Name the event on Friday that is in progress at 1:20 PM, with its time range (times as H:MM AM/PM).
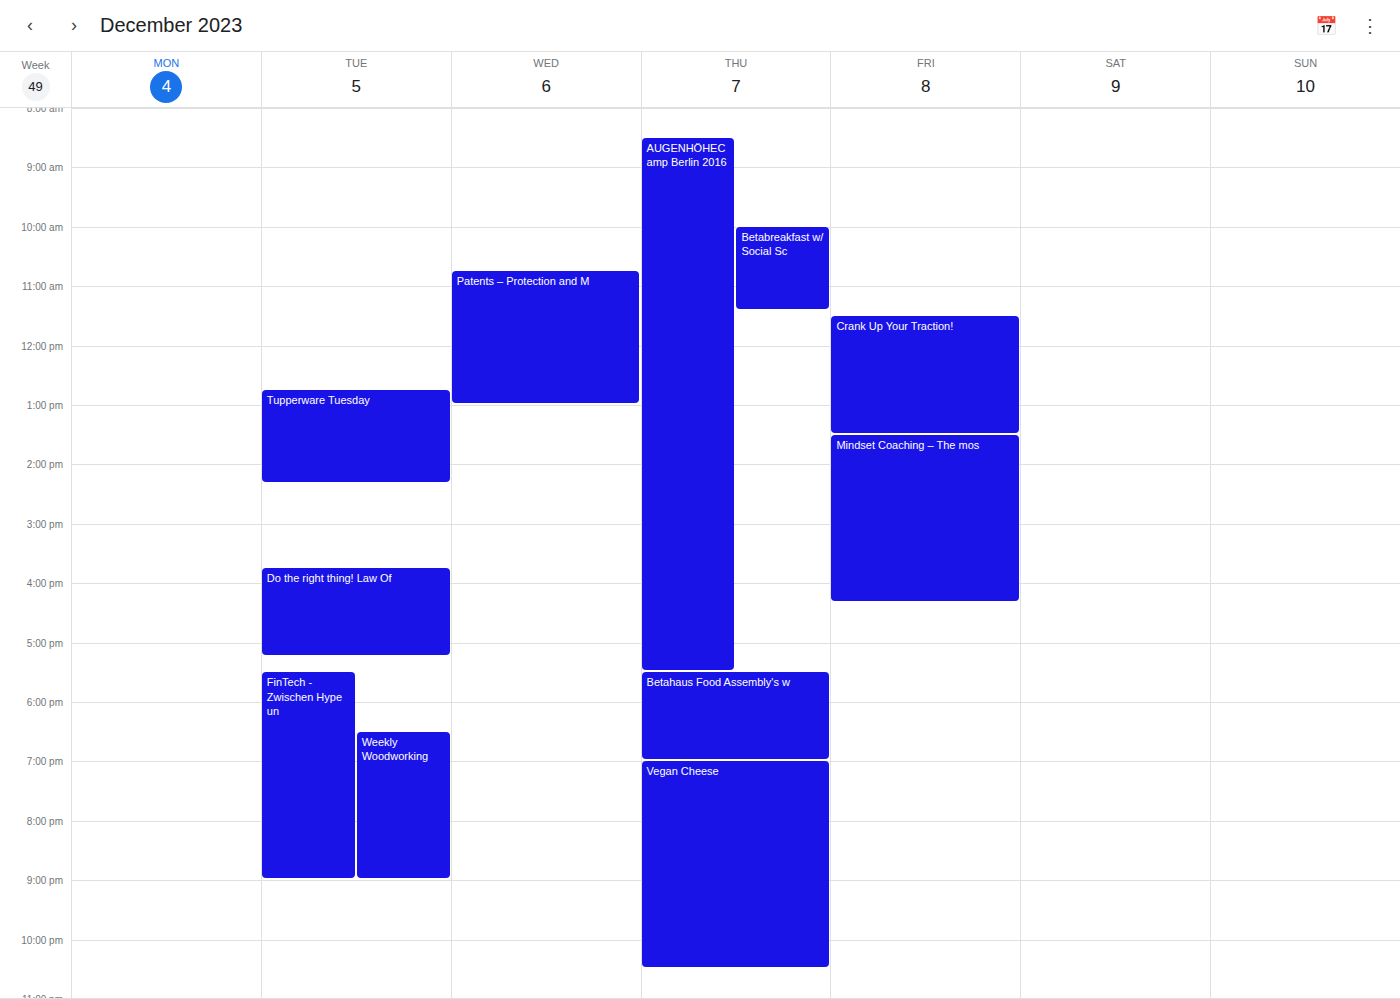
"Crank Up Your Traction!", 11:30 AM to 1:30 PM